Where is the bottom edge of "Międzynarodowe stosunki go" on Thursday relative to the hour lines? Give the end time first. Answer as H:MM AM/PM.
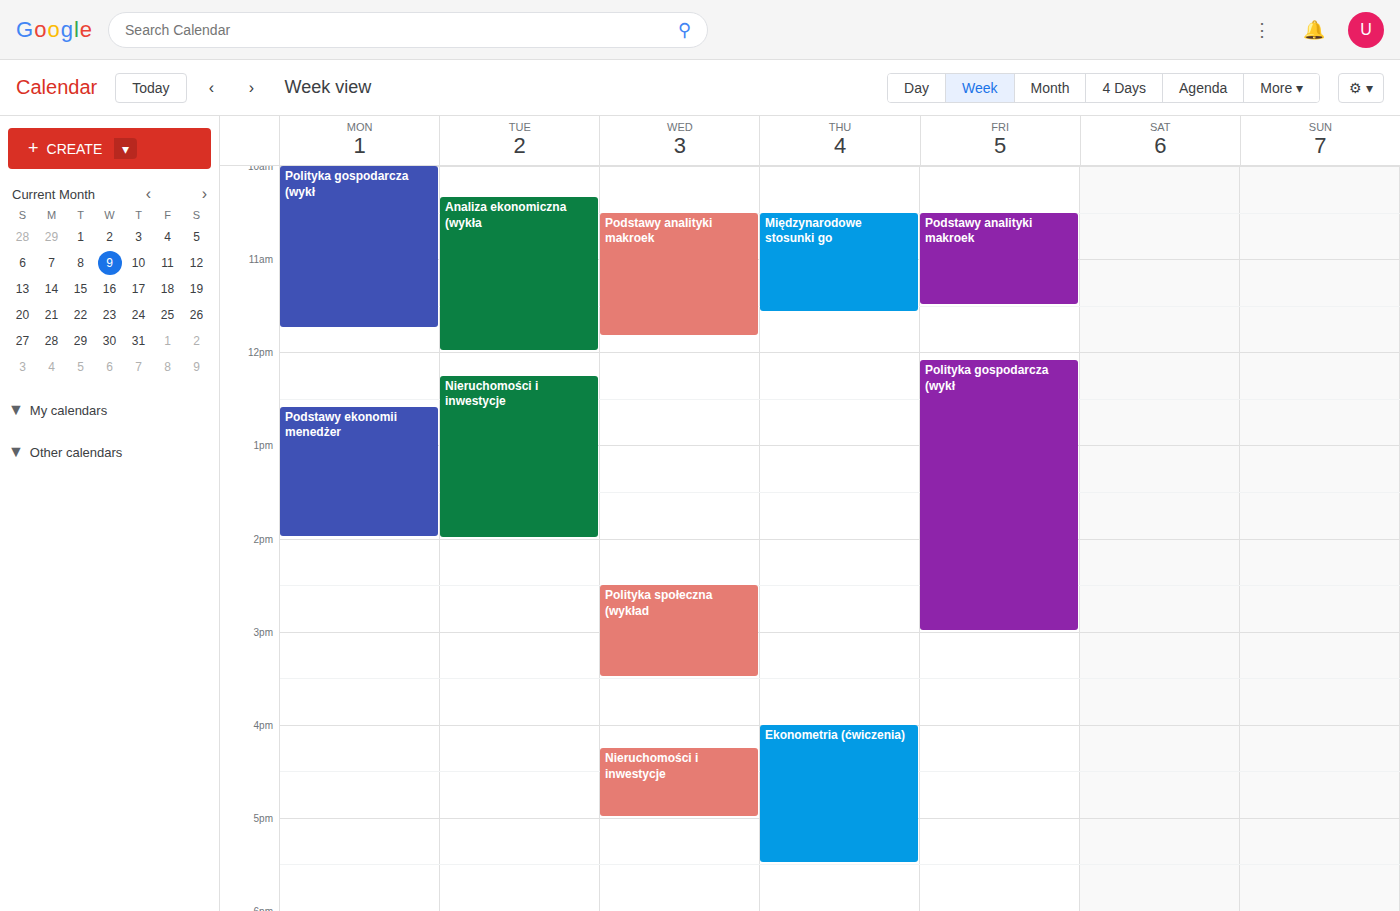
11:35 AM -- neither: 35 minutes below the 11 AM line and 25 minutes above the 12 PM line.